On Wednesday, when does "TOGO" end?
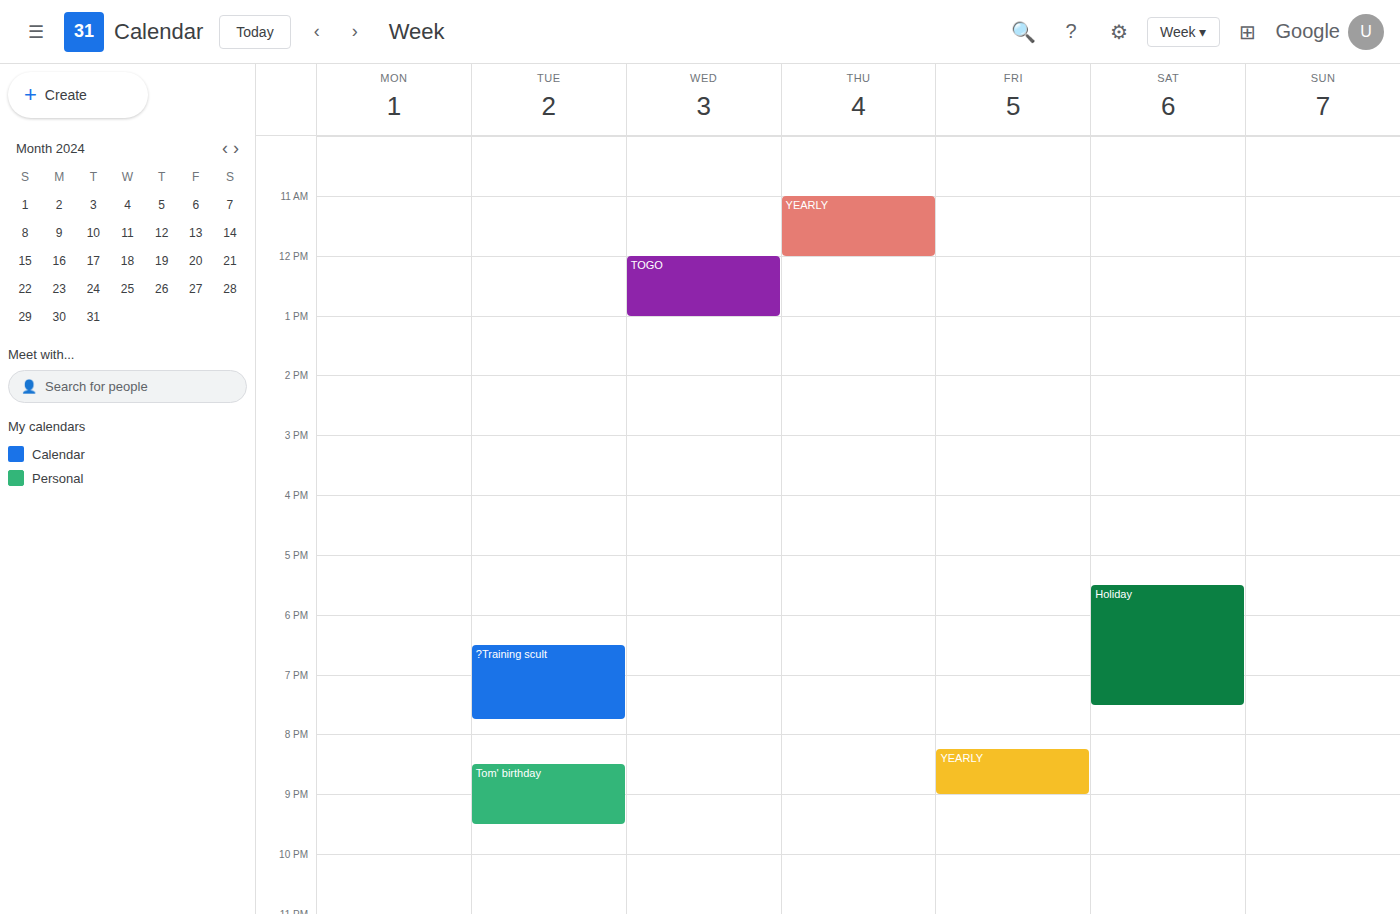
1:00 PM